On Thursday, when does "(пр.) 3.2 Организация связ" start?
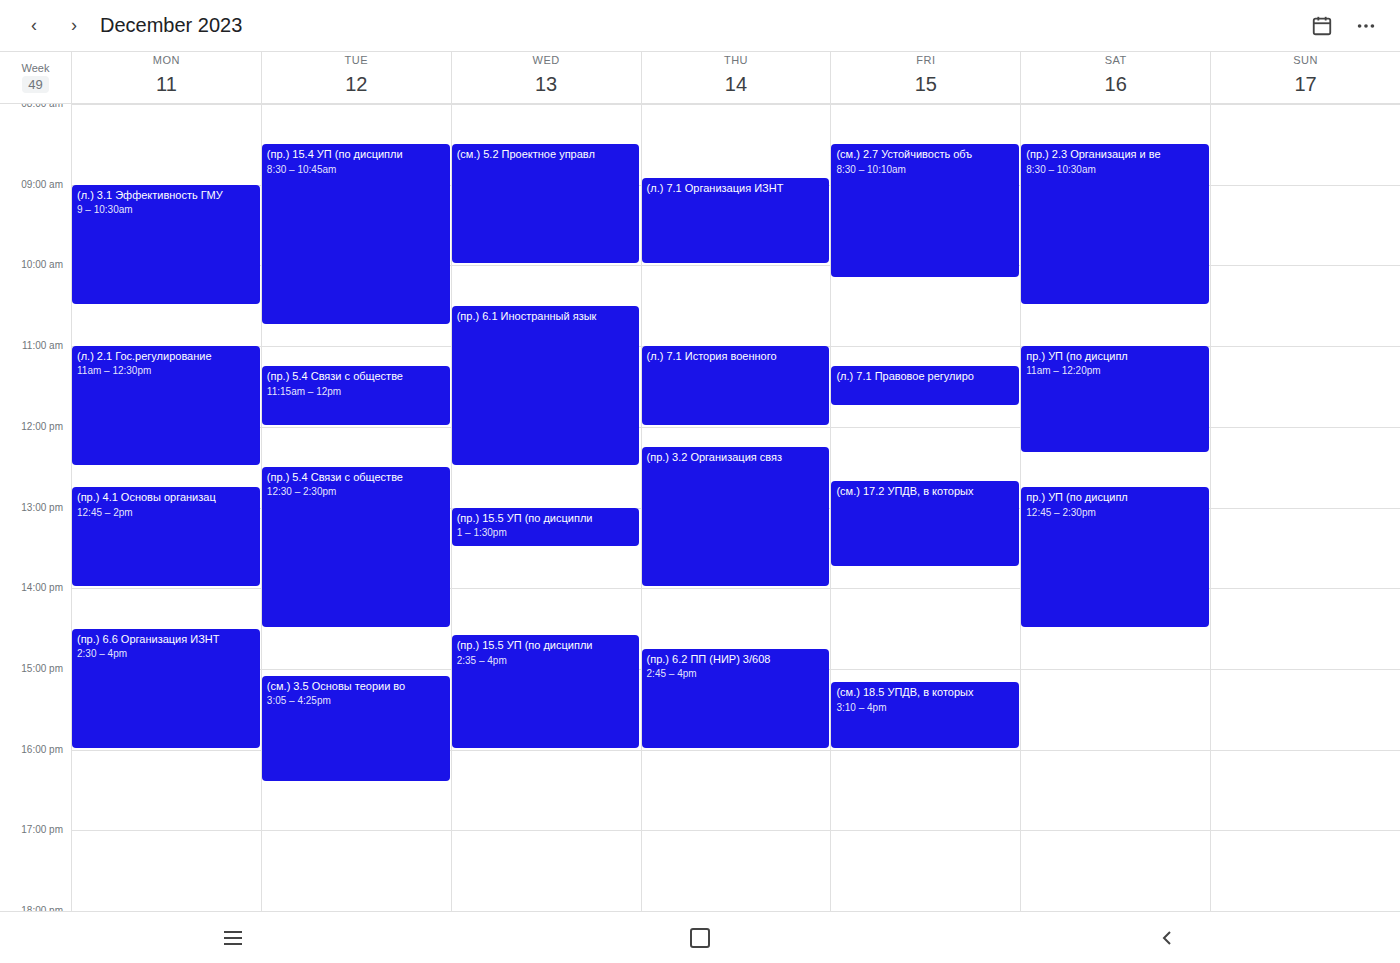
12:15 PM